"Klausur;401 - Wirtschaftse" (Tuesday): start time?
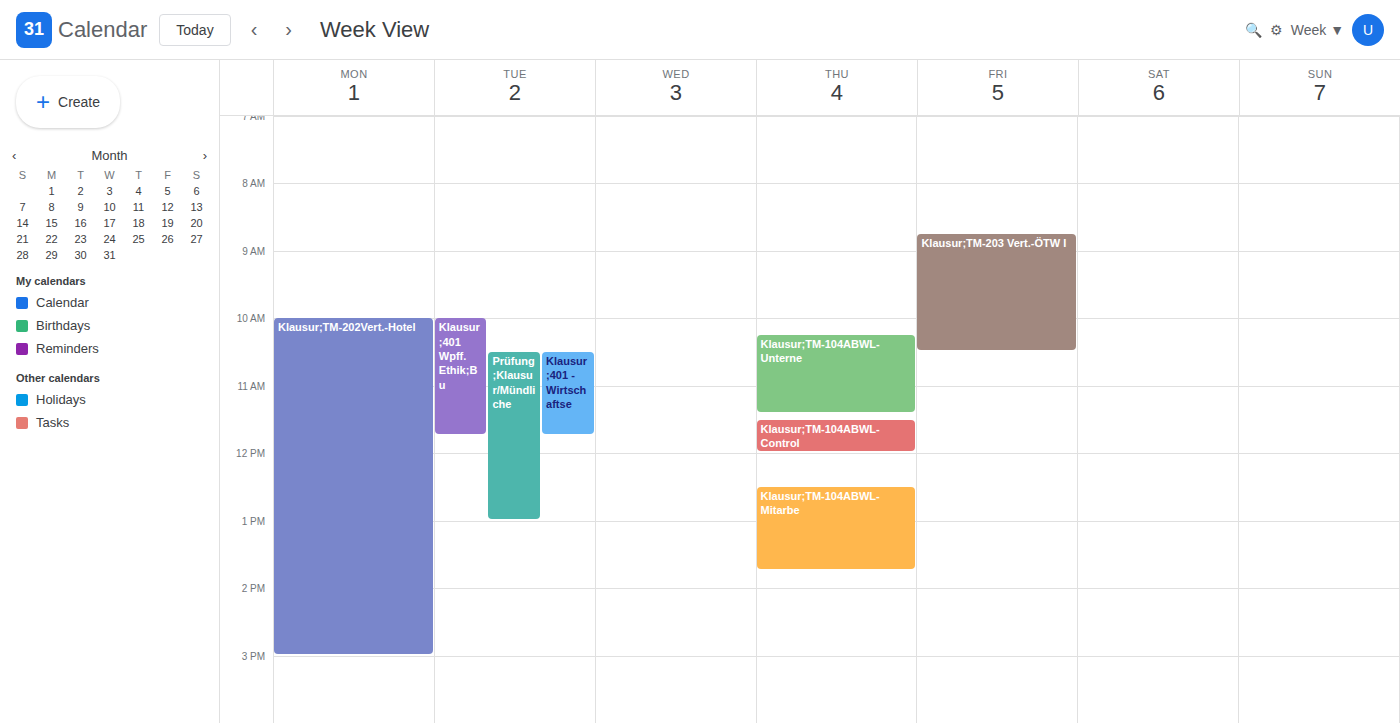
10:30 AM